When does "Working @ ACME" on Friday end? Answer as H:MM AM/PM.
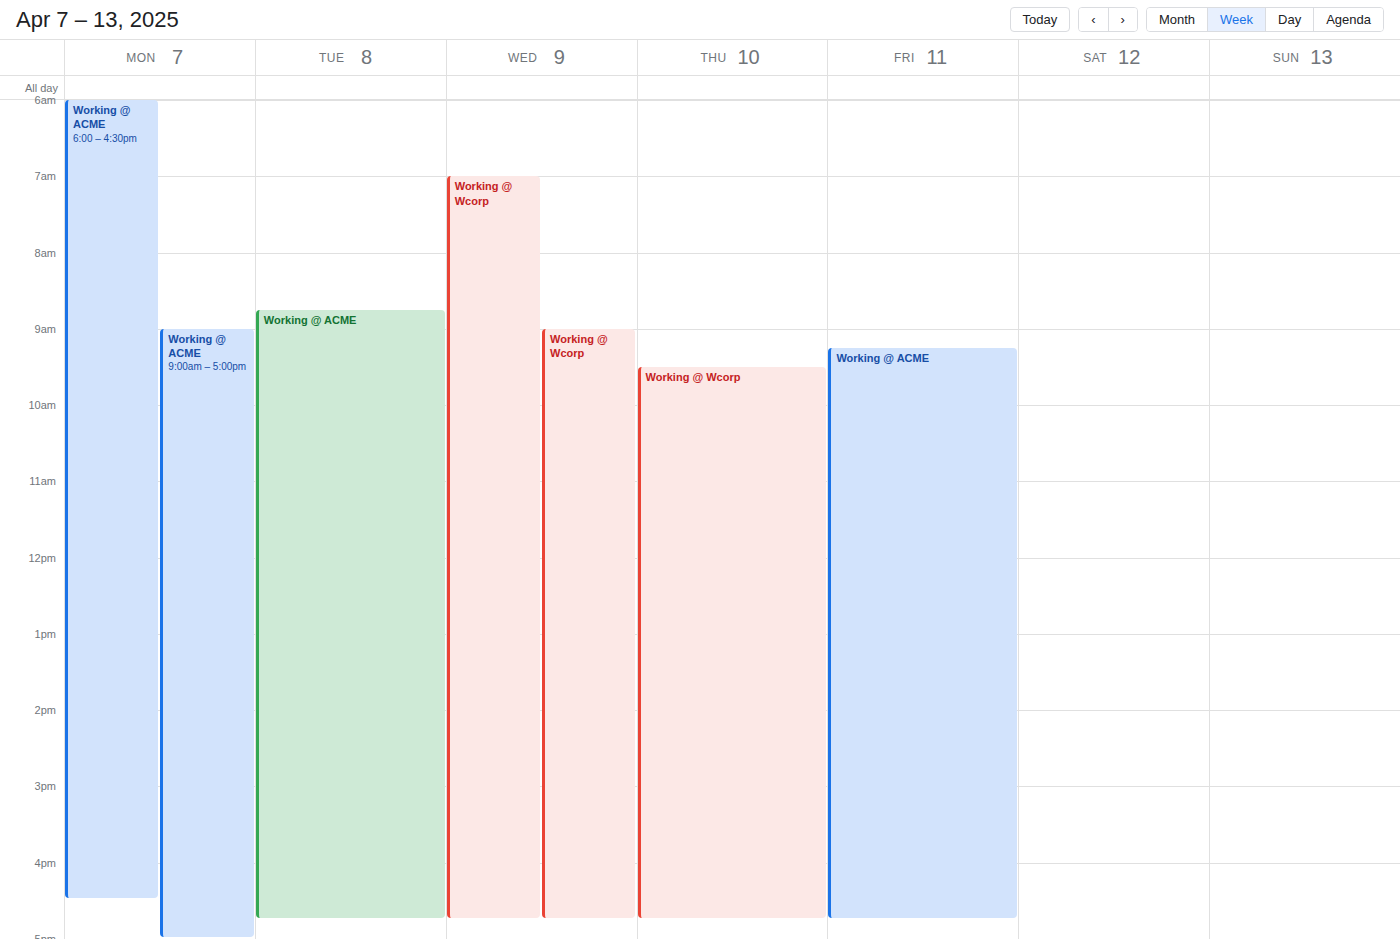
4:45 PM